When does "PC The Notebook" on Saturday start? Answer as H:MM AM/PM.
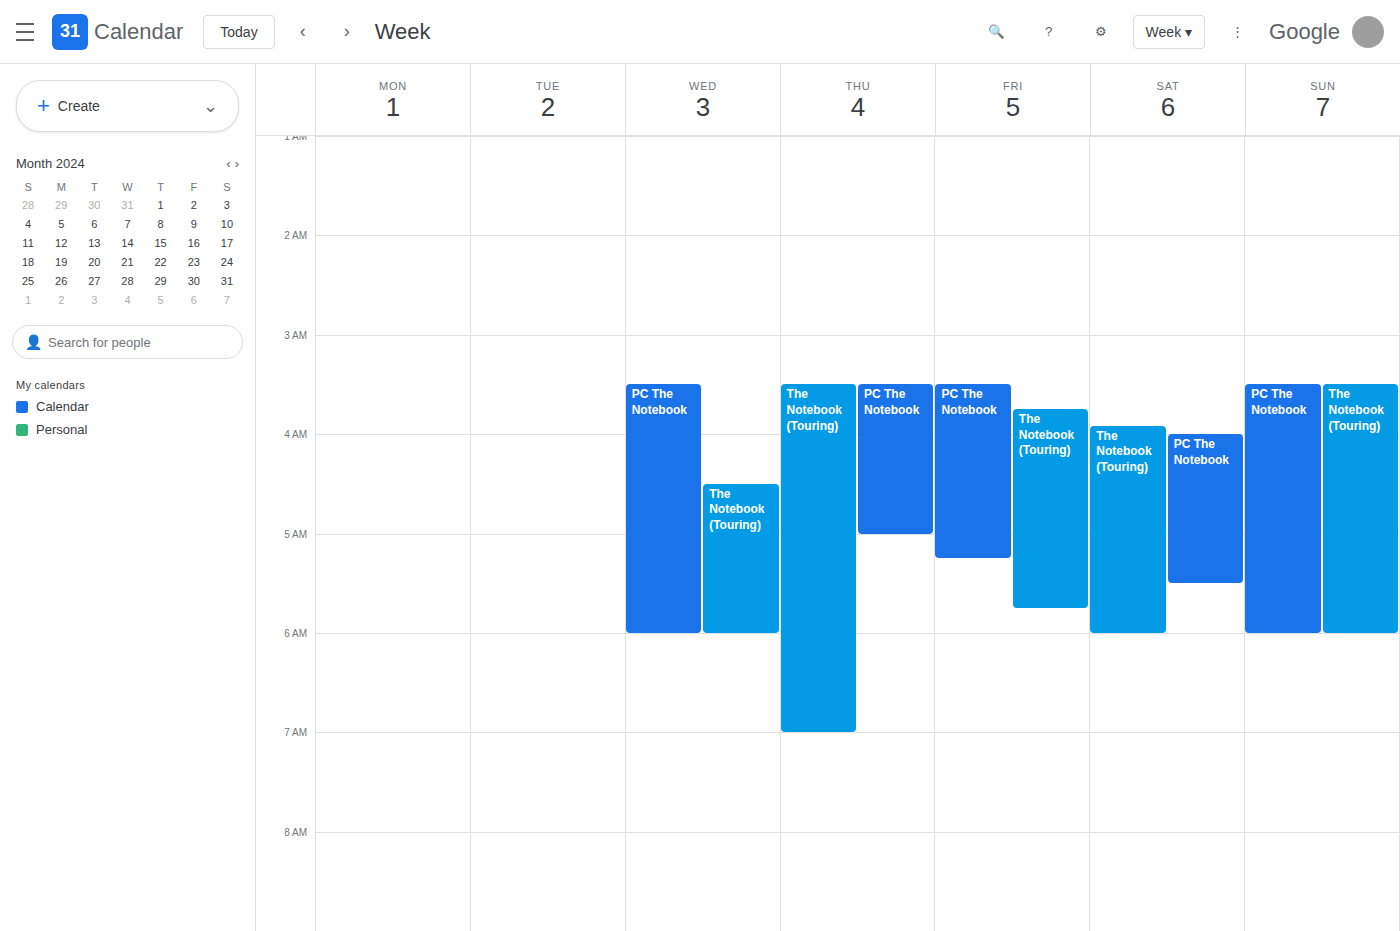
4:00 AM